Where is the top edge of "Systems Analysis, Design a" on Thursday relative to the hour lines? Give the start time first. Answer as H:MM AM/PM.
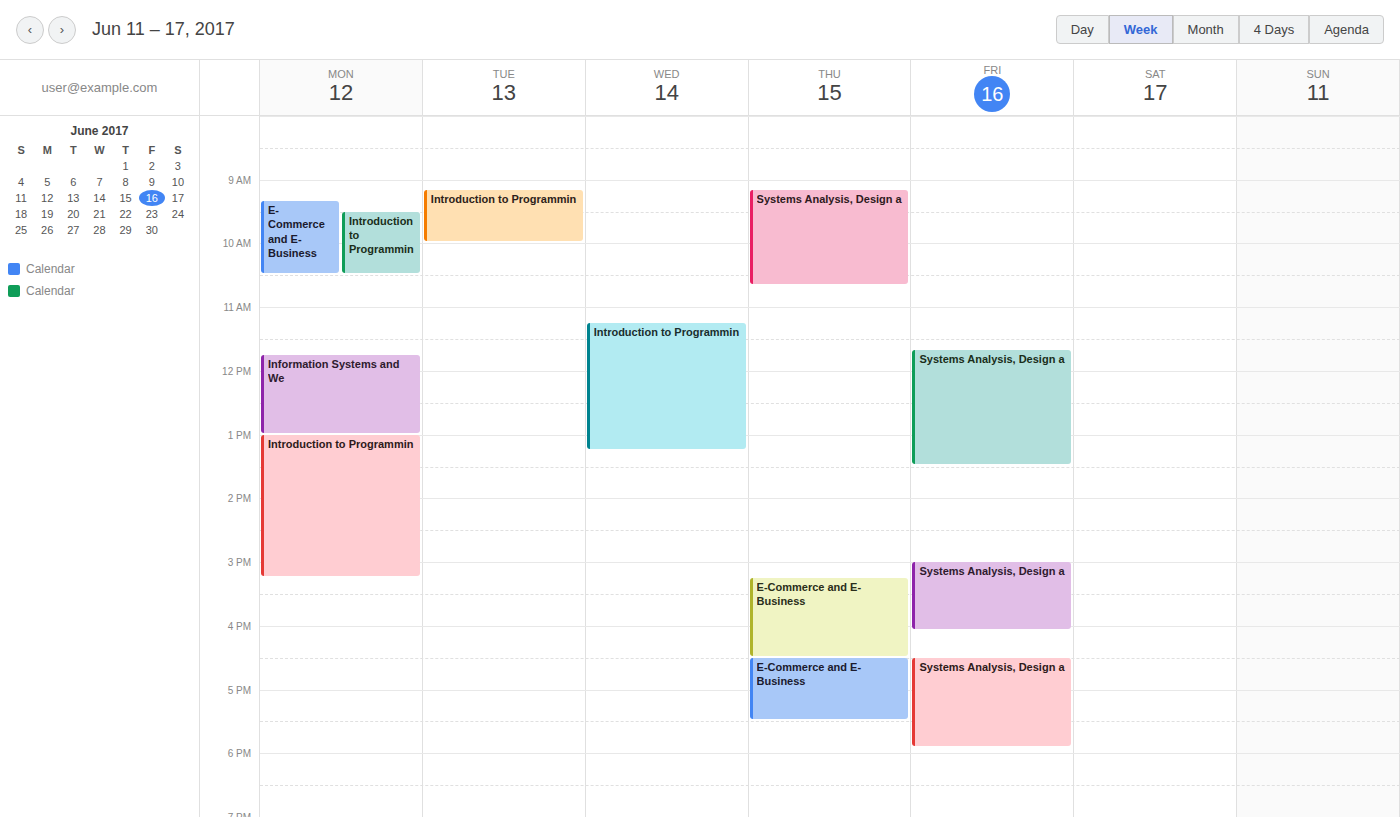
9:10 AM -- neither: 10 minutes below the 9 AM line and 50 minutes above the 10 AM line.